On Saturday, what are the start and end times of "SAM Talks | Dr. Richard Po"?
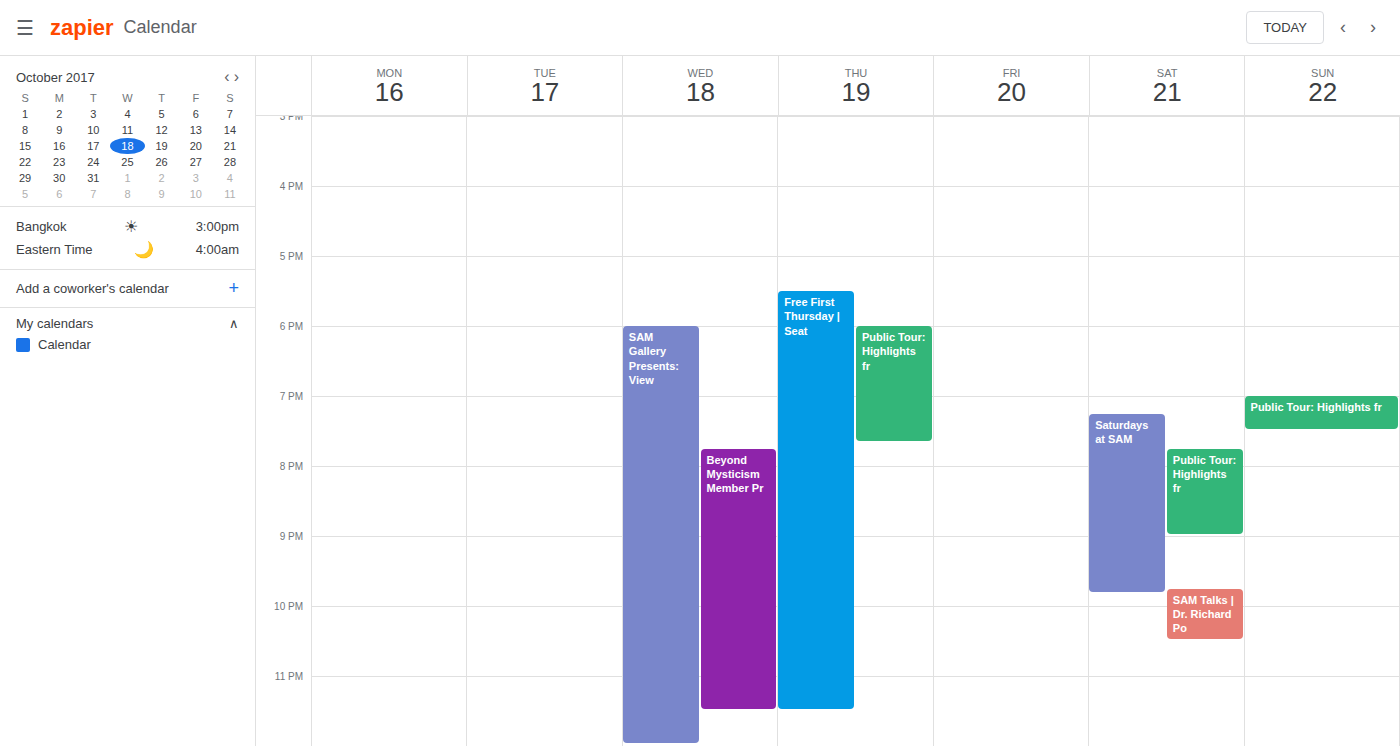
21:45 to 22:30